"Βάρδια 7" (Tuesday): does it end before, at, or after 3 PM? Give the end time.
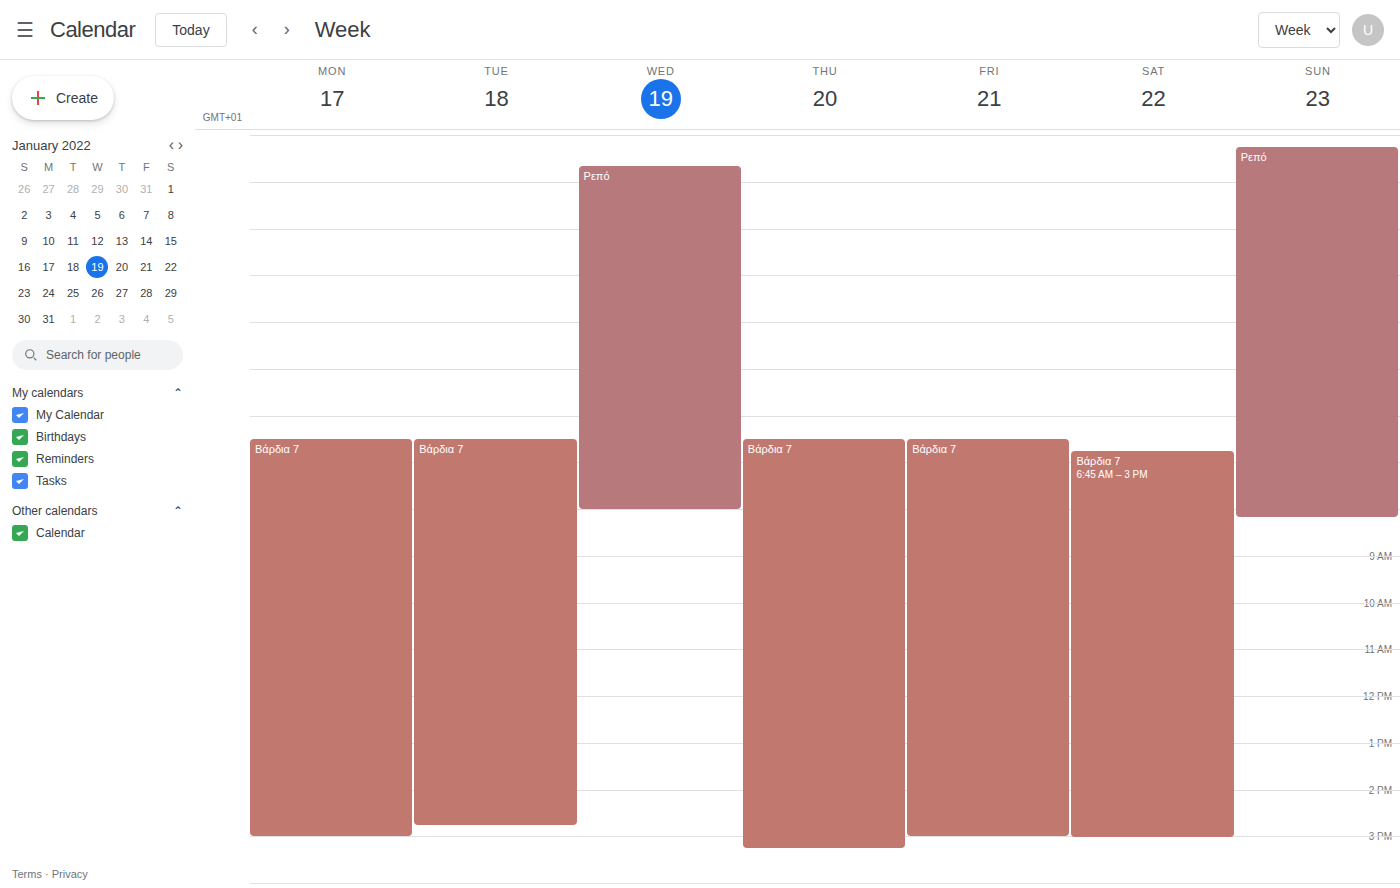
2:45 PM -- before 3 PM, 15 minutes above the 3 PM line.